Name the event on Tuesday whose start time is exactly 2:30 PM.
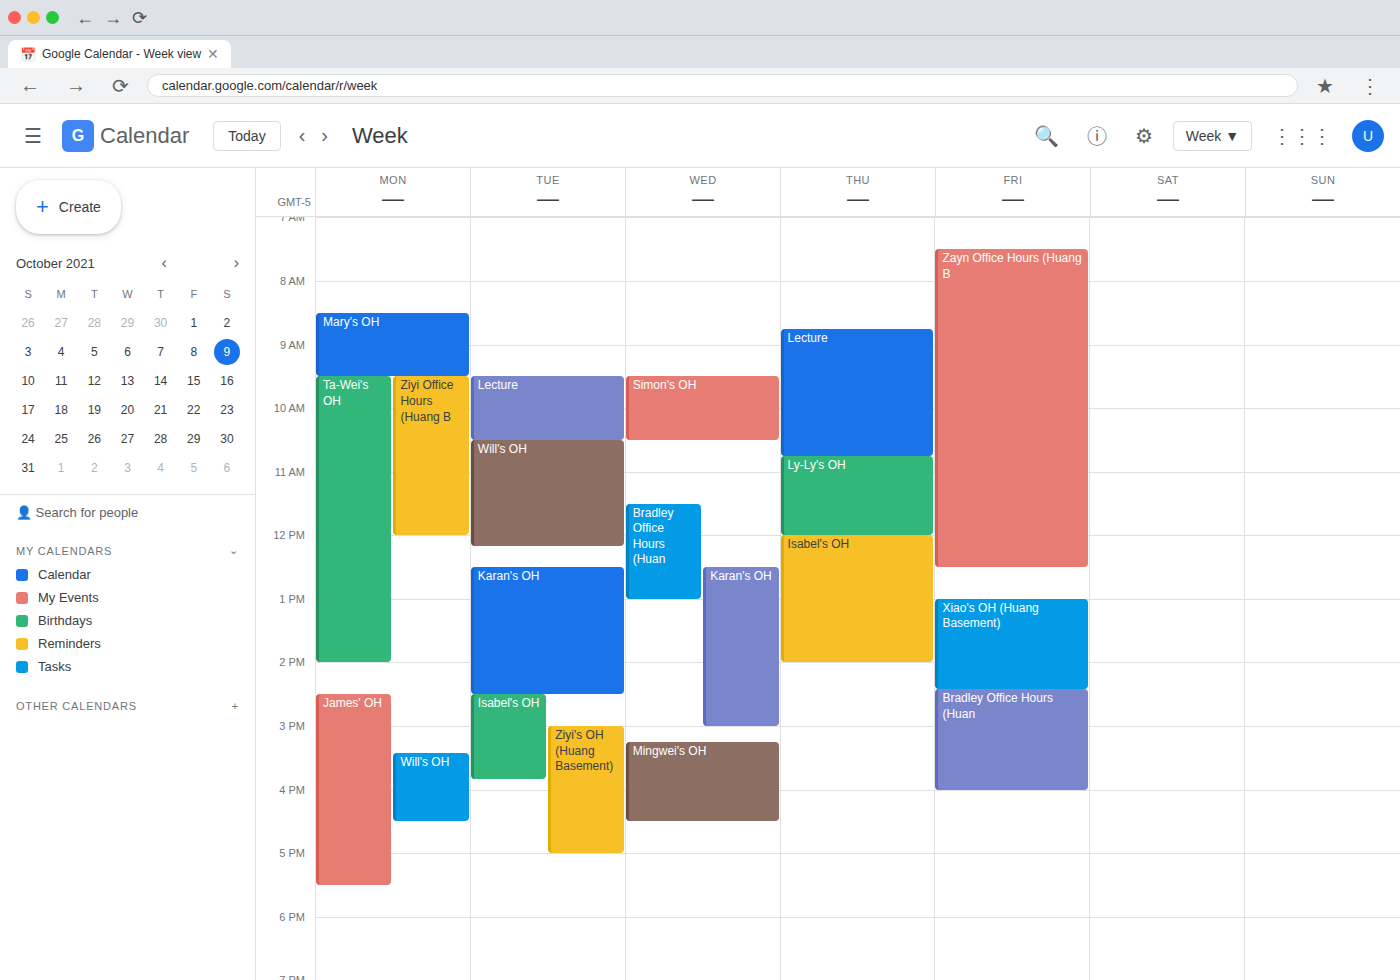
"Isabel's OH"